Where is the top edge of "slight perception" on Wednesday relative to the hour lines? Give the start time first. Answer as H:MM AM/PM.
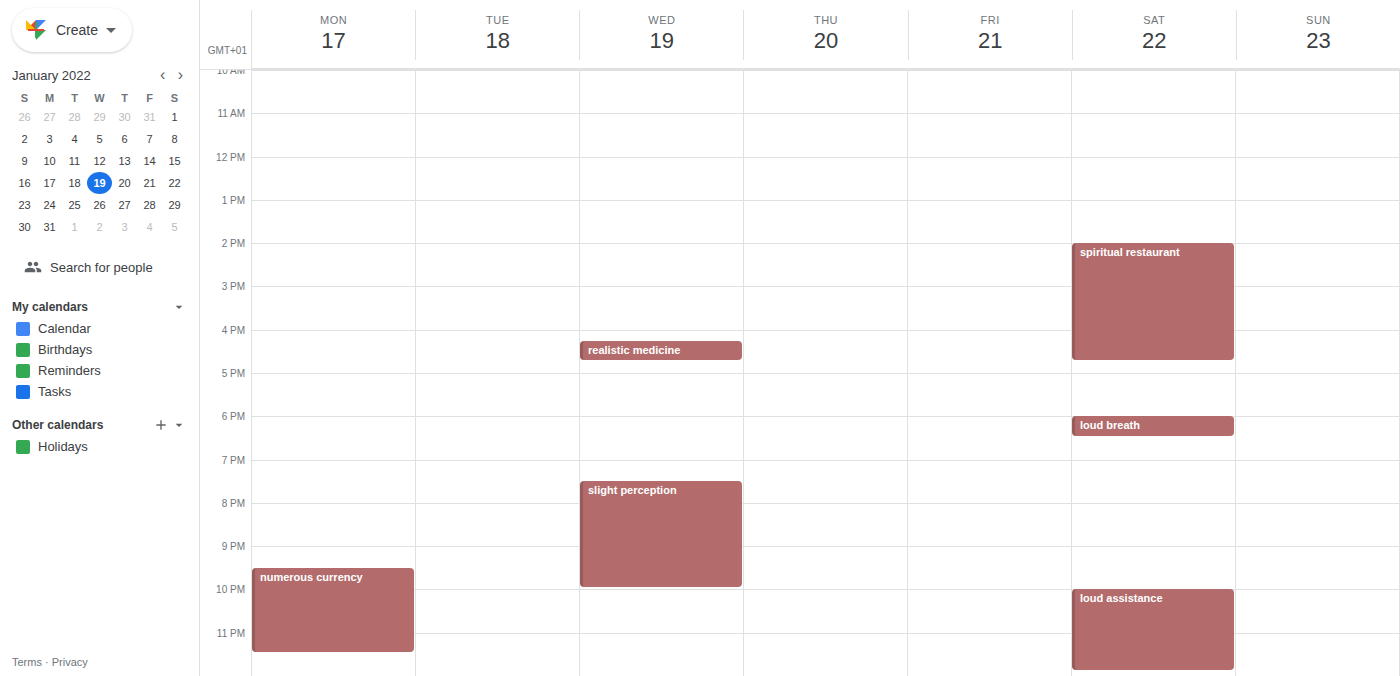
7:30 PM -- halfway between the 7 PM and 8 PM lines.